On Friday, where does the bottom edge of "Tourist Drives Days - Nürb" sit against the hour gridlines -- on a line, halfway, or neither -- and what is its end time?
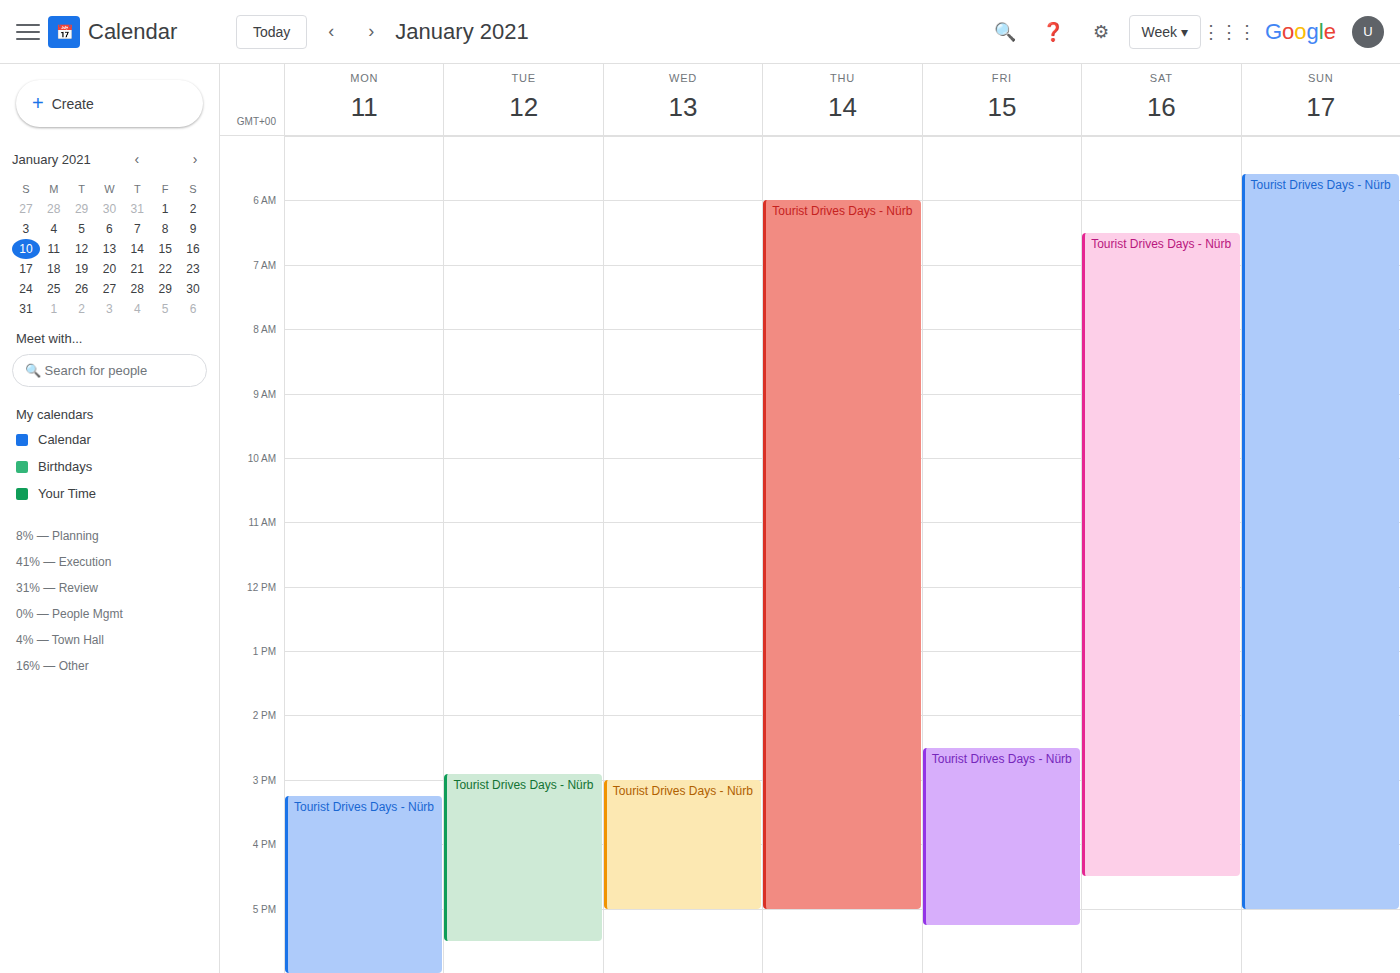
17:15 -- neither: a quarter of the way from the 17:00 line to the 18:00 line.